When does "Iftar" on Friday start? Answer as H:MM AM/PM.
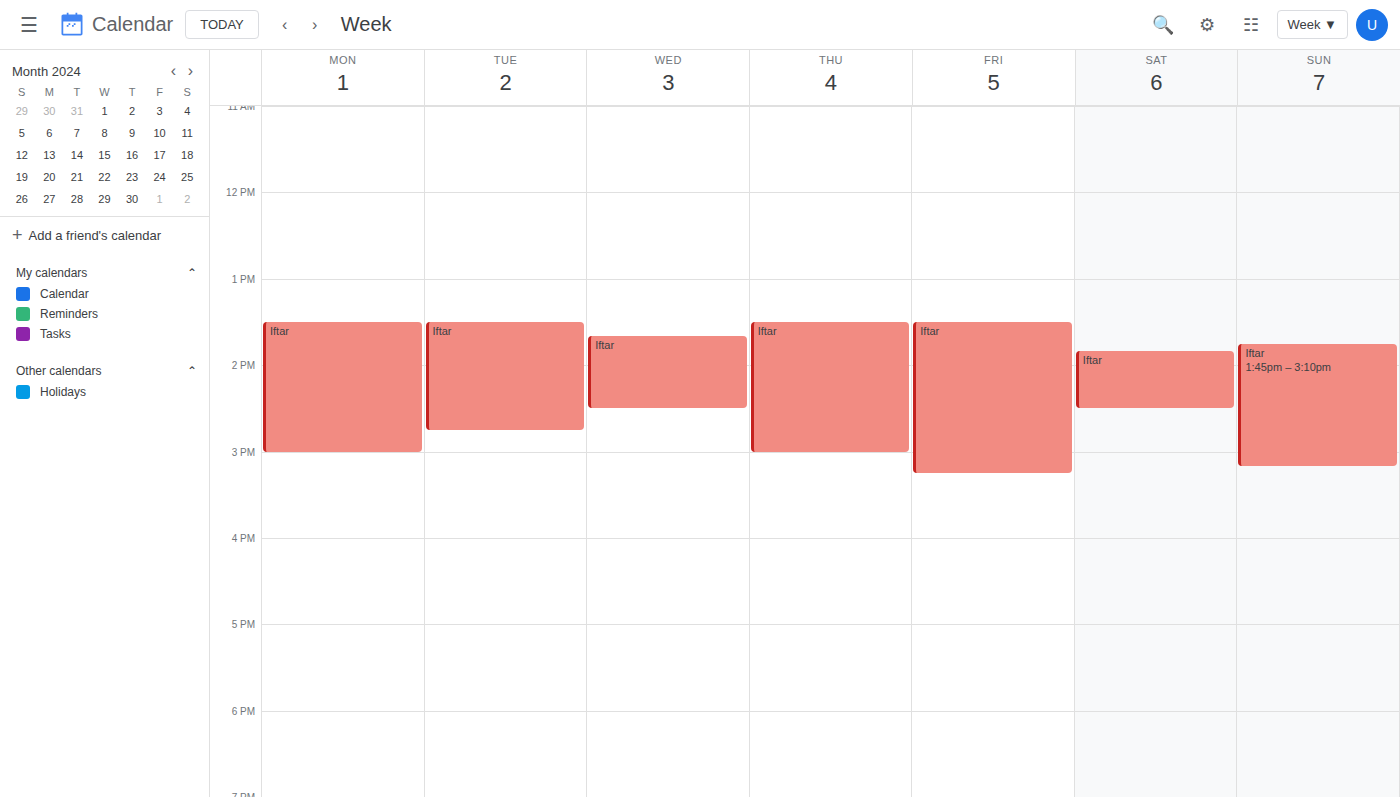
1:30 PM